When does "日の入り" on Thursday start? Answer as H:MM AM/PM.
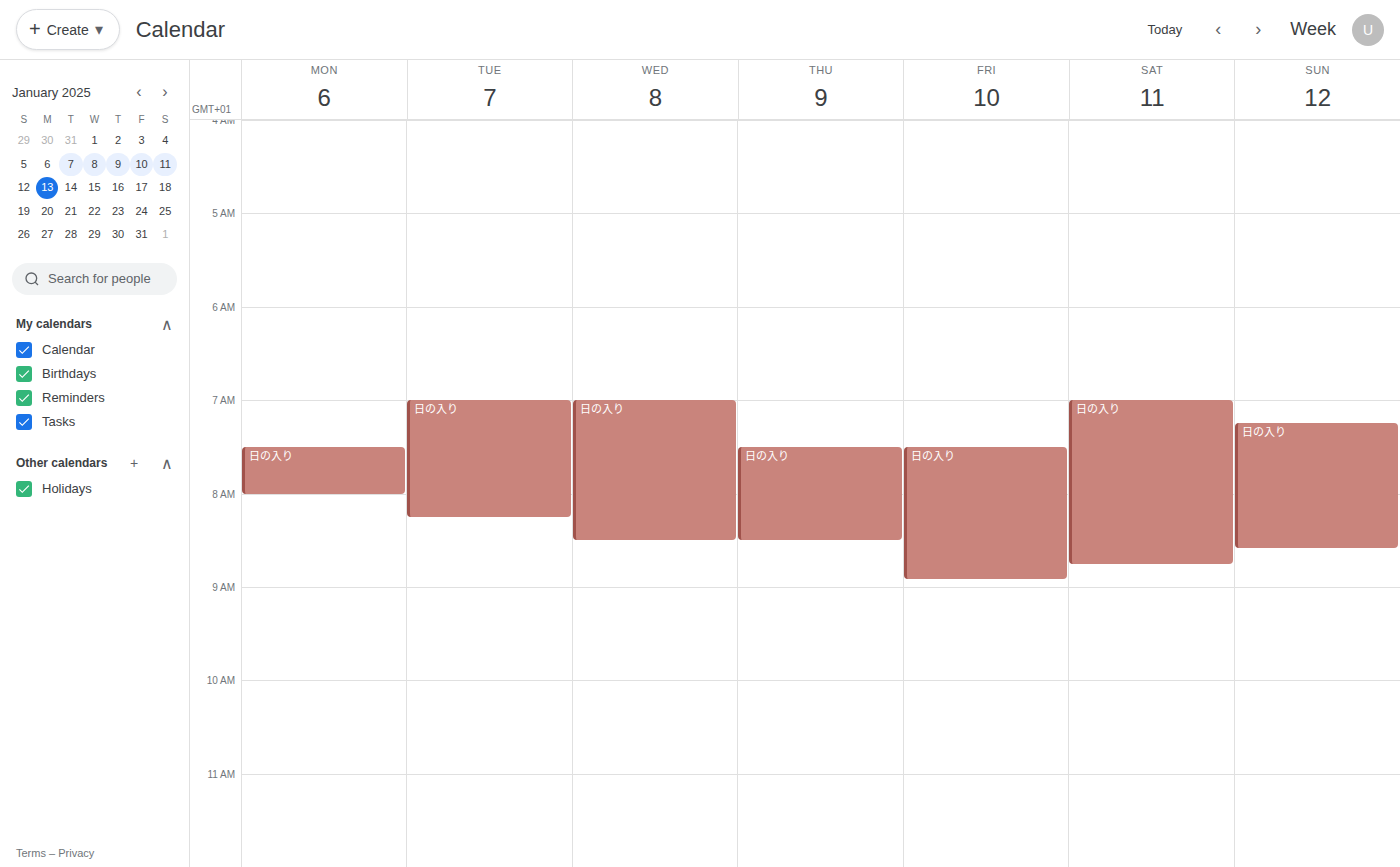
7:30 AM